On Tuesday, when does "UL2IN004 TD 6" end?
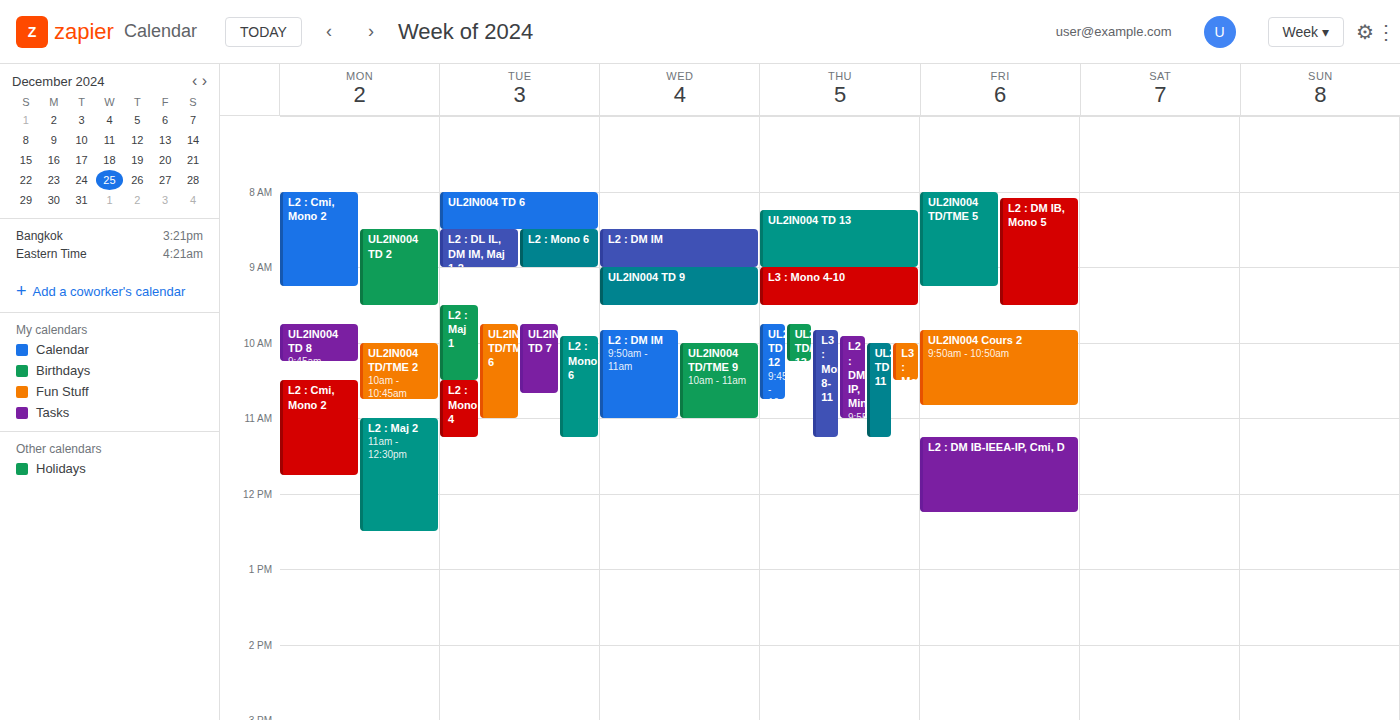
08:30